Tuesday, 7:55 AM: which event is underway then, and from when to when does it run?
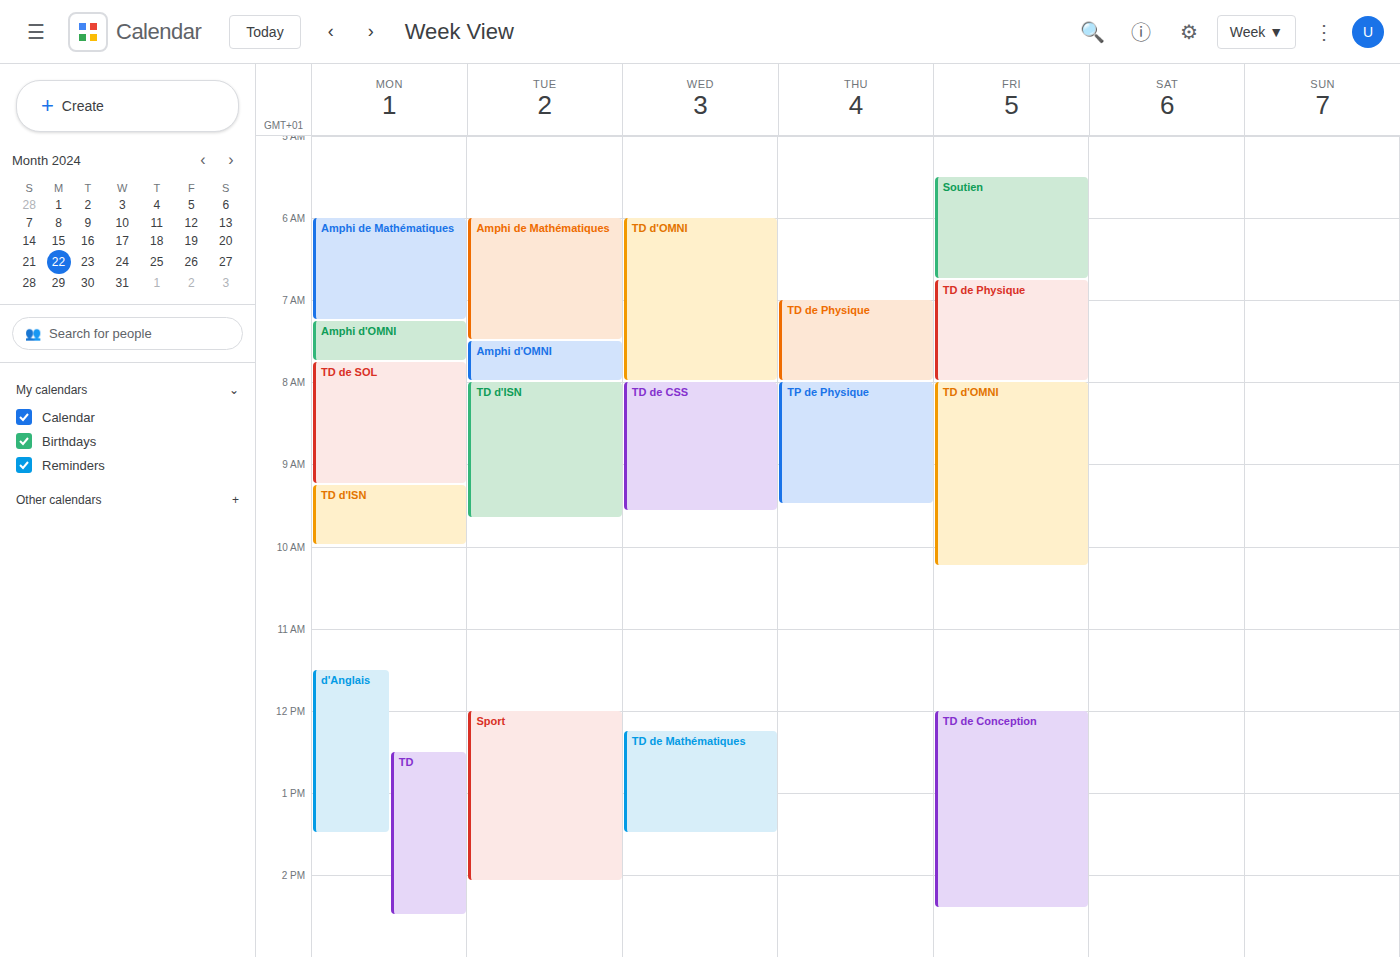
"Amphi d'OMNI", 7:30 AM to 8:00 AM